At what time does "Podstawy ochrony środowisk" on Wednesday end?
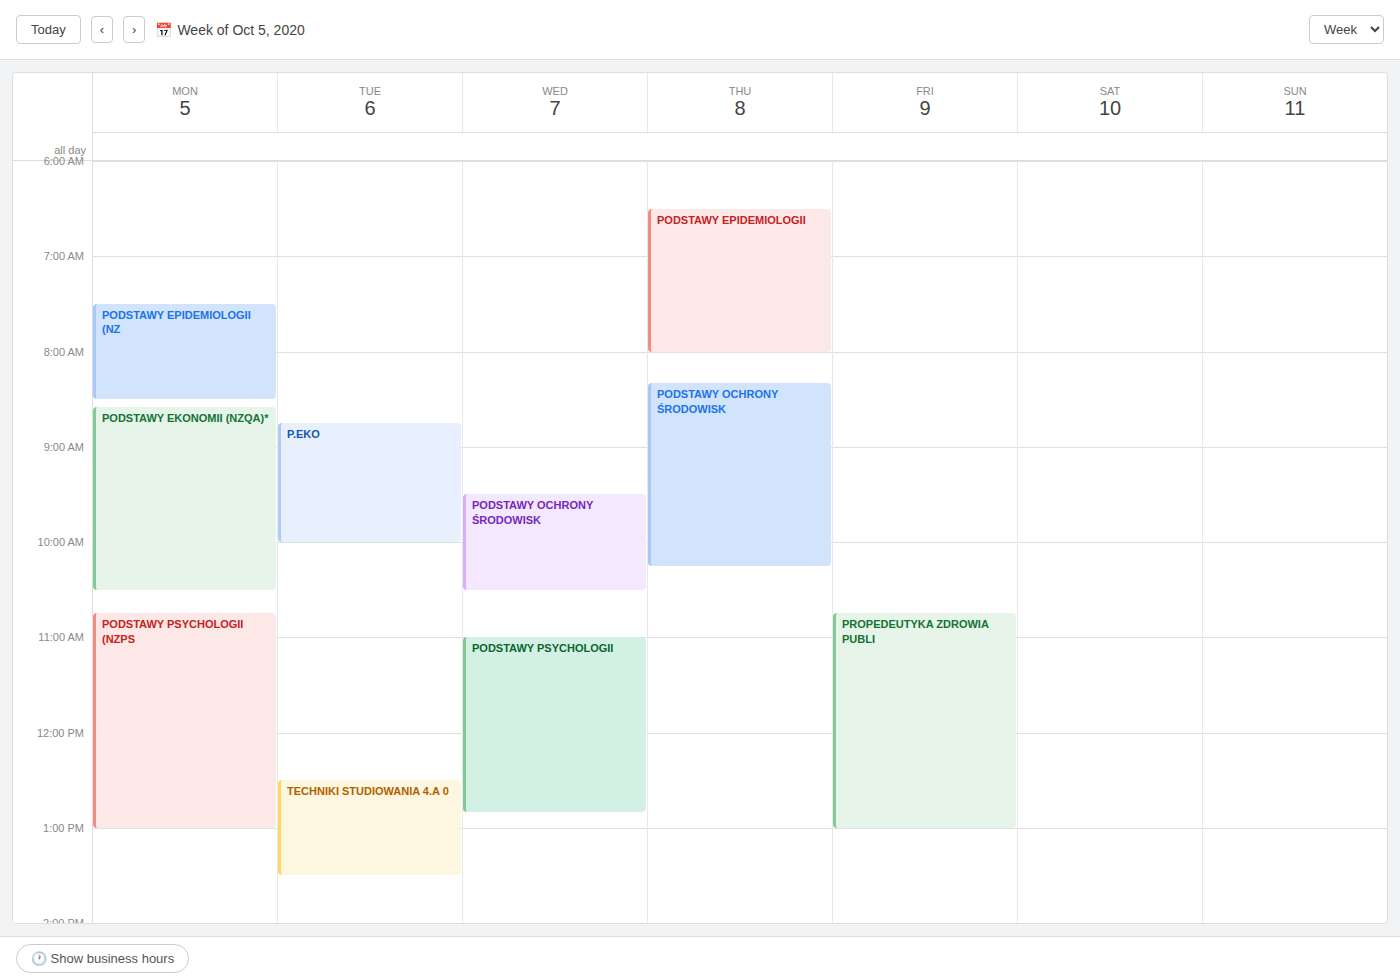
10:30